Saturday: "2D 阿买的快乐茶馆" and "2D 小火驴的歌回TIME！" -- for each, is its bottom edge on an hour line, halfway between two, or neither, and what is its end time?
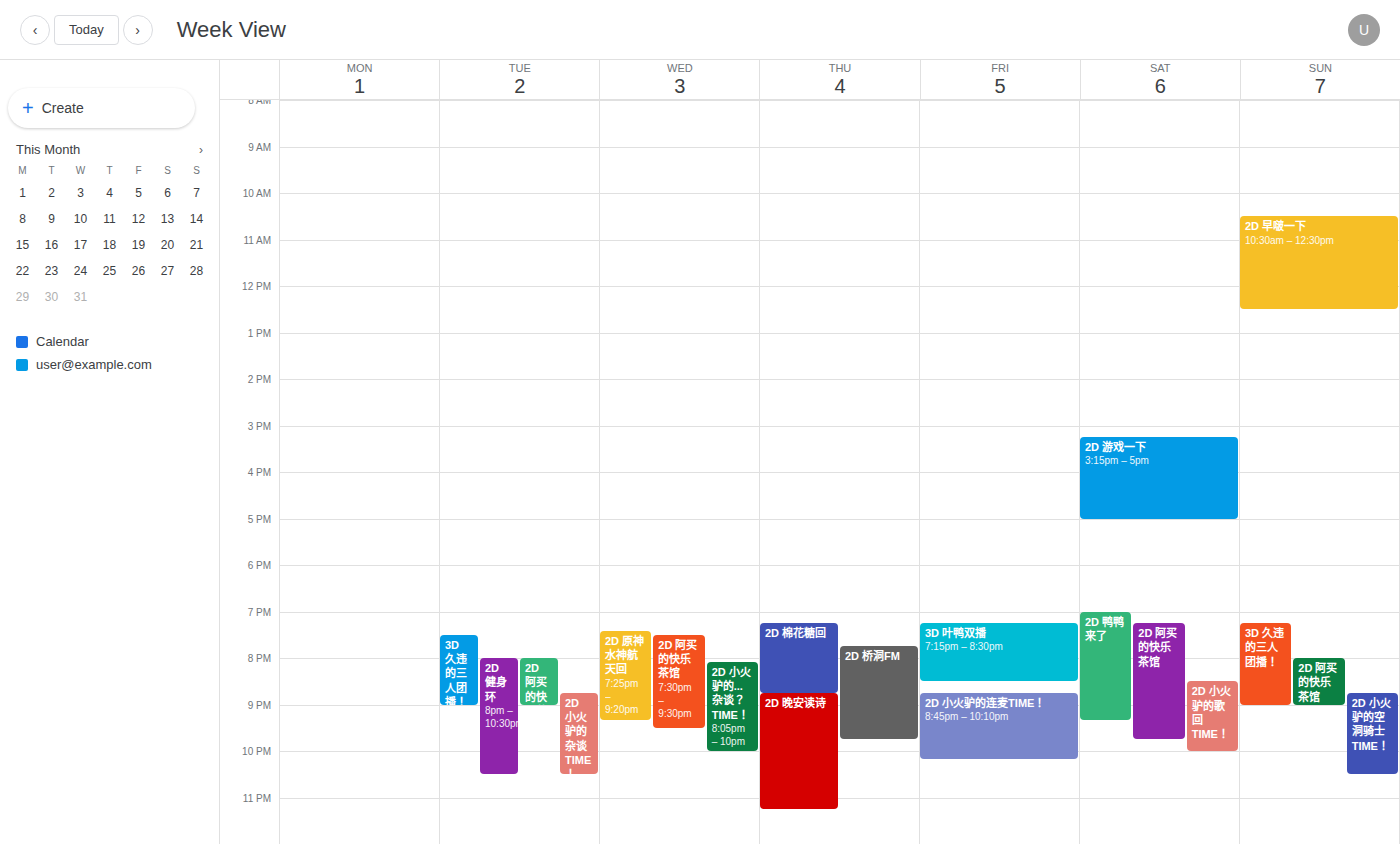
"2D 阿买的快乐茶馆": 21:45, neither: three quarters of the way from the 21:00 line to the 22:00 line. "2D 小火驴的歌回TIME！": 22:00, exactly on the 22:00 line.